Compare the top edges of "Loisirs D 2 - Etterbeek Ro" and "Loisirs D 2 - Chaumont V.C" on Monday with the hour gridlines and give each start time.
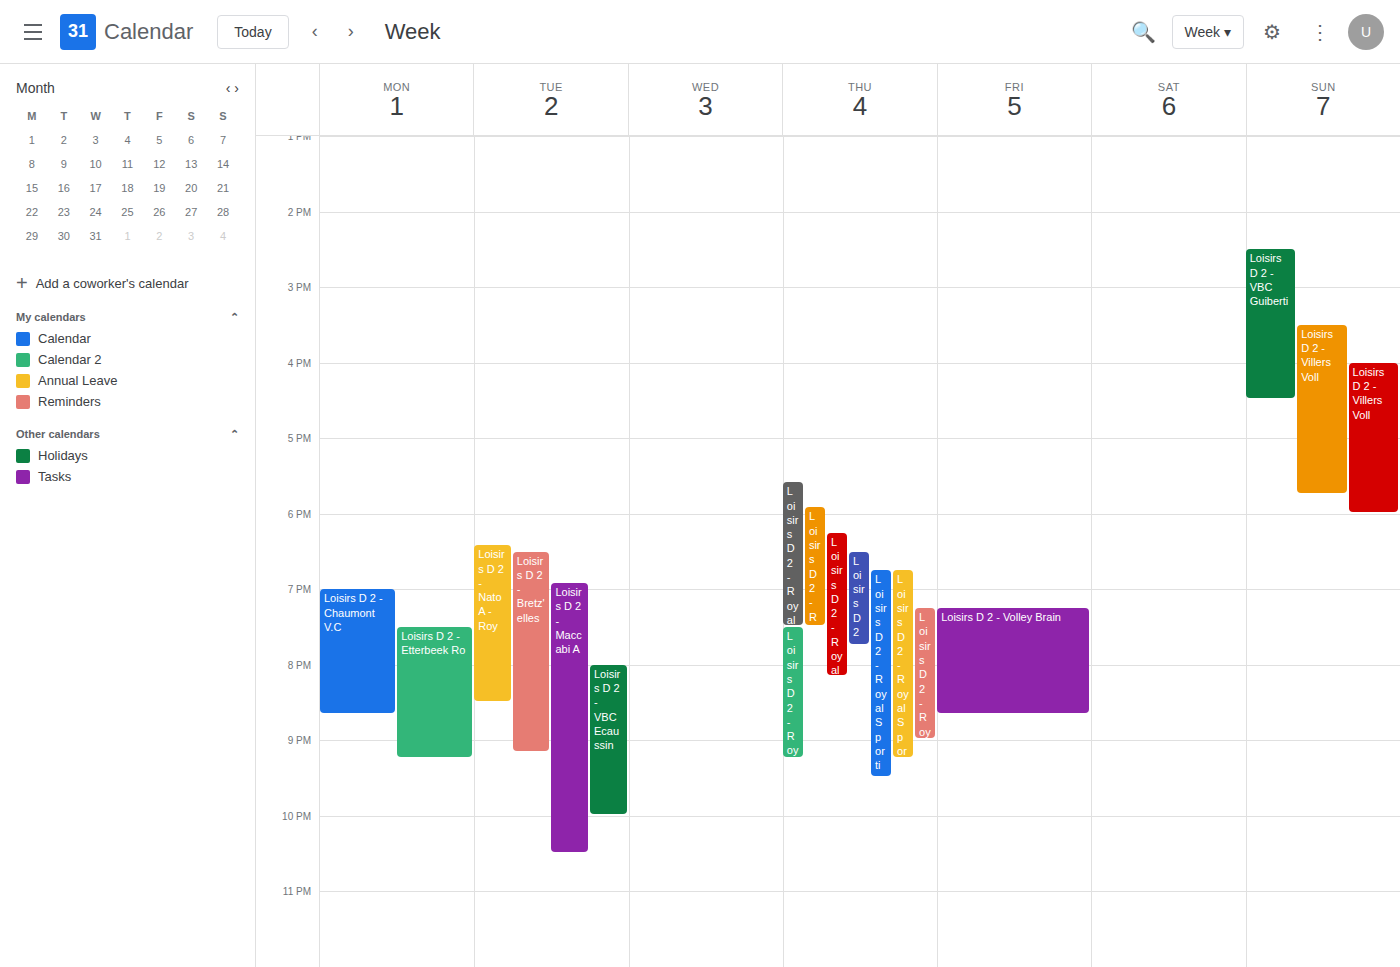
"Loisirs D 2 - Etterbeek Ro": 7:30 PM, halfway between the 7 PM and 8 PM lines. "Loisirs D 2 - Chaumont V.C": 7:00 PM, exactly on the 7 PM line.